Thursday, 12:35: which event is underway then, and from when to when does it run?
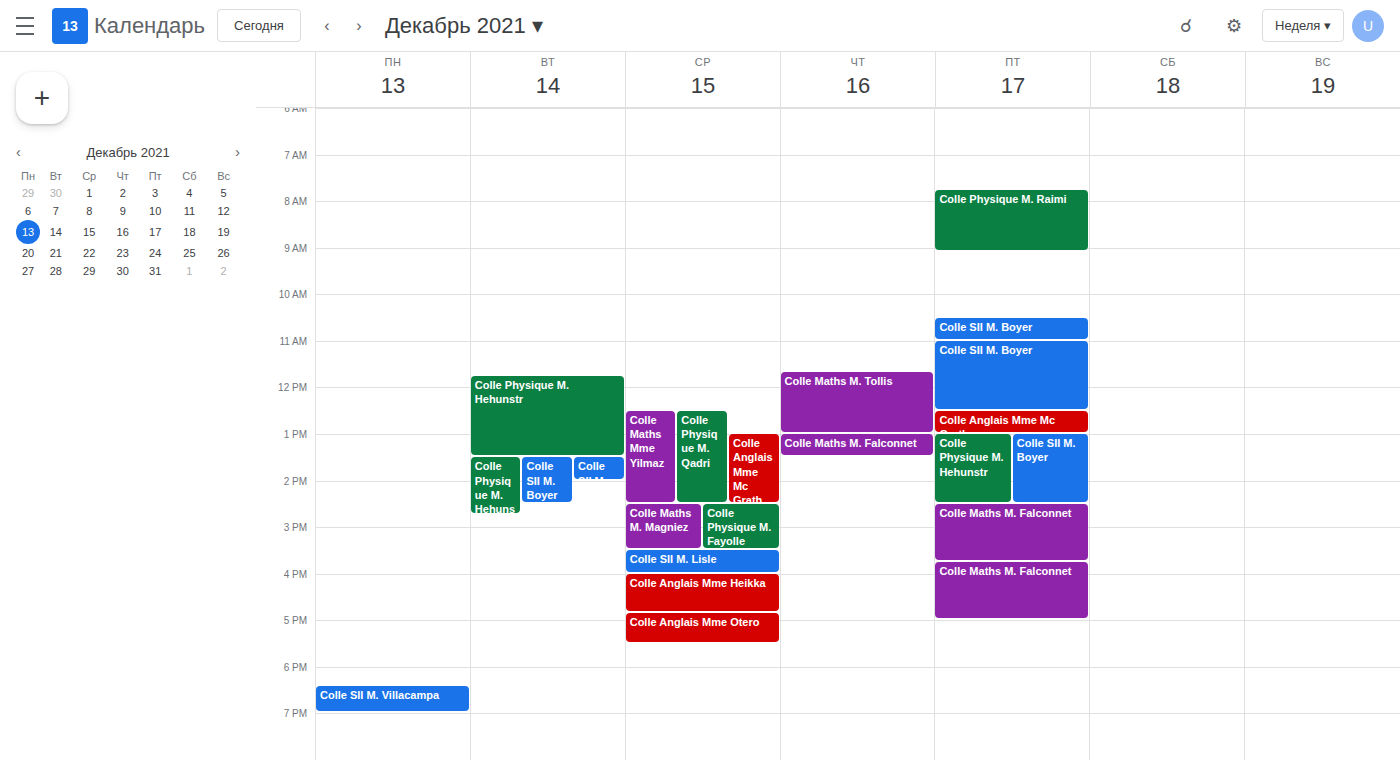
"Colle Maths M. Tollis", 11:40 to 13:00